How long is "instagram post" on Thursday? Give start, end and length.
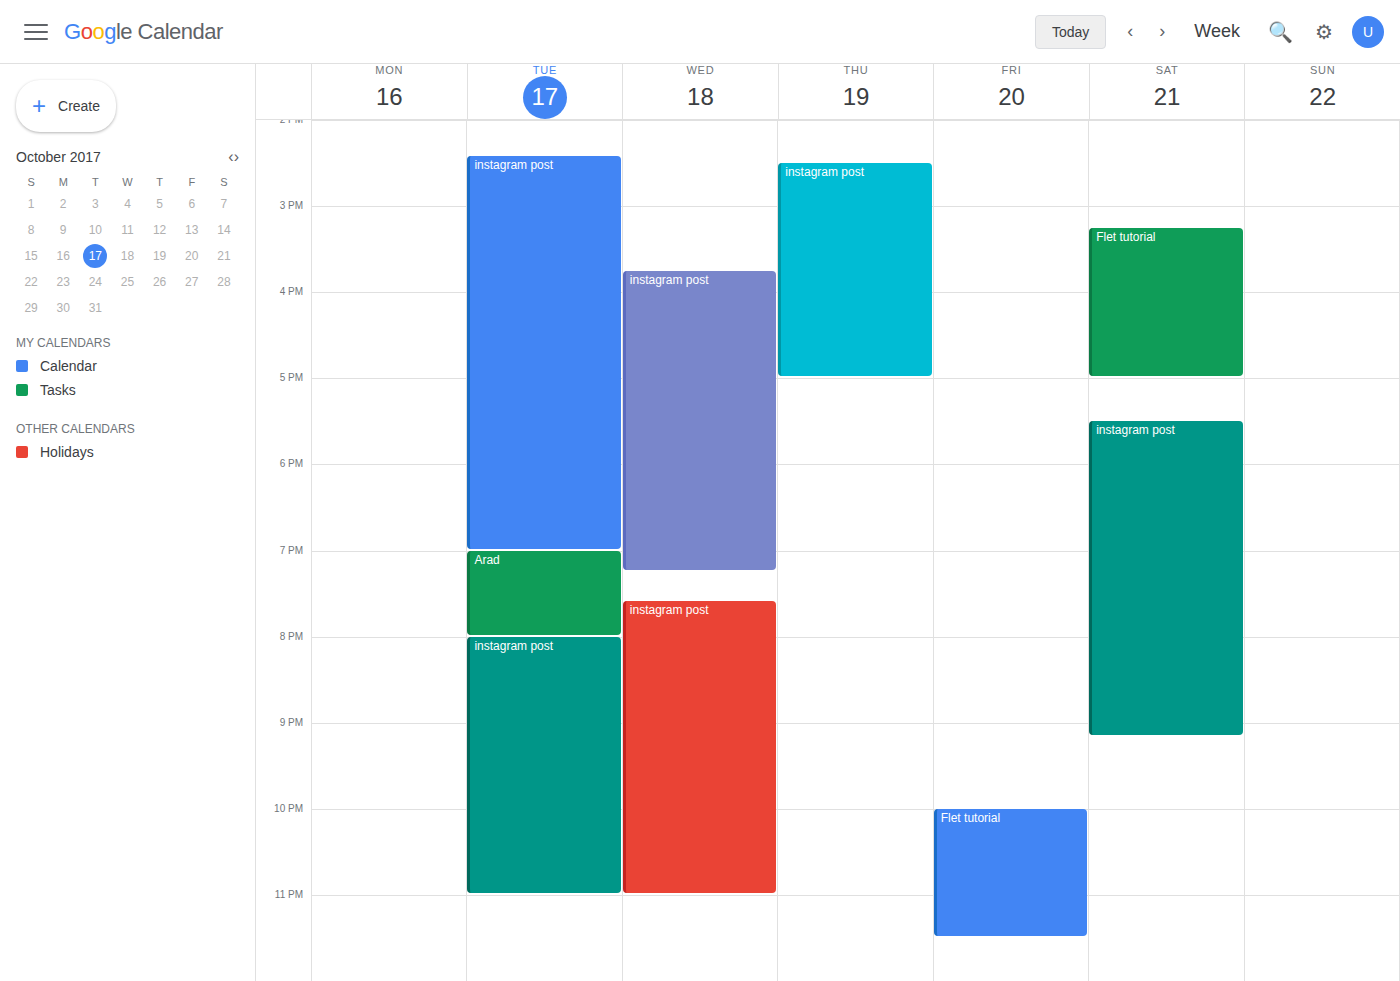
2:30 PM to 5:00 PM, 2 hours 30 minutes